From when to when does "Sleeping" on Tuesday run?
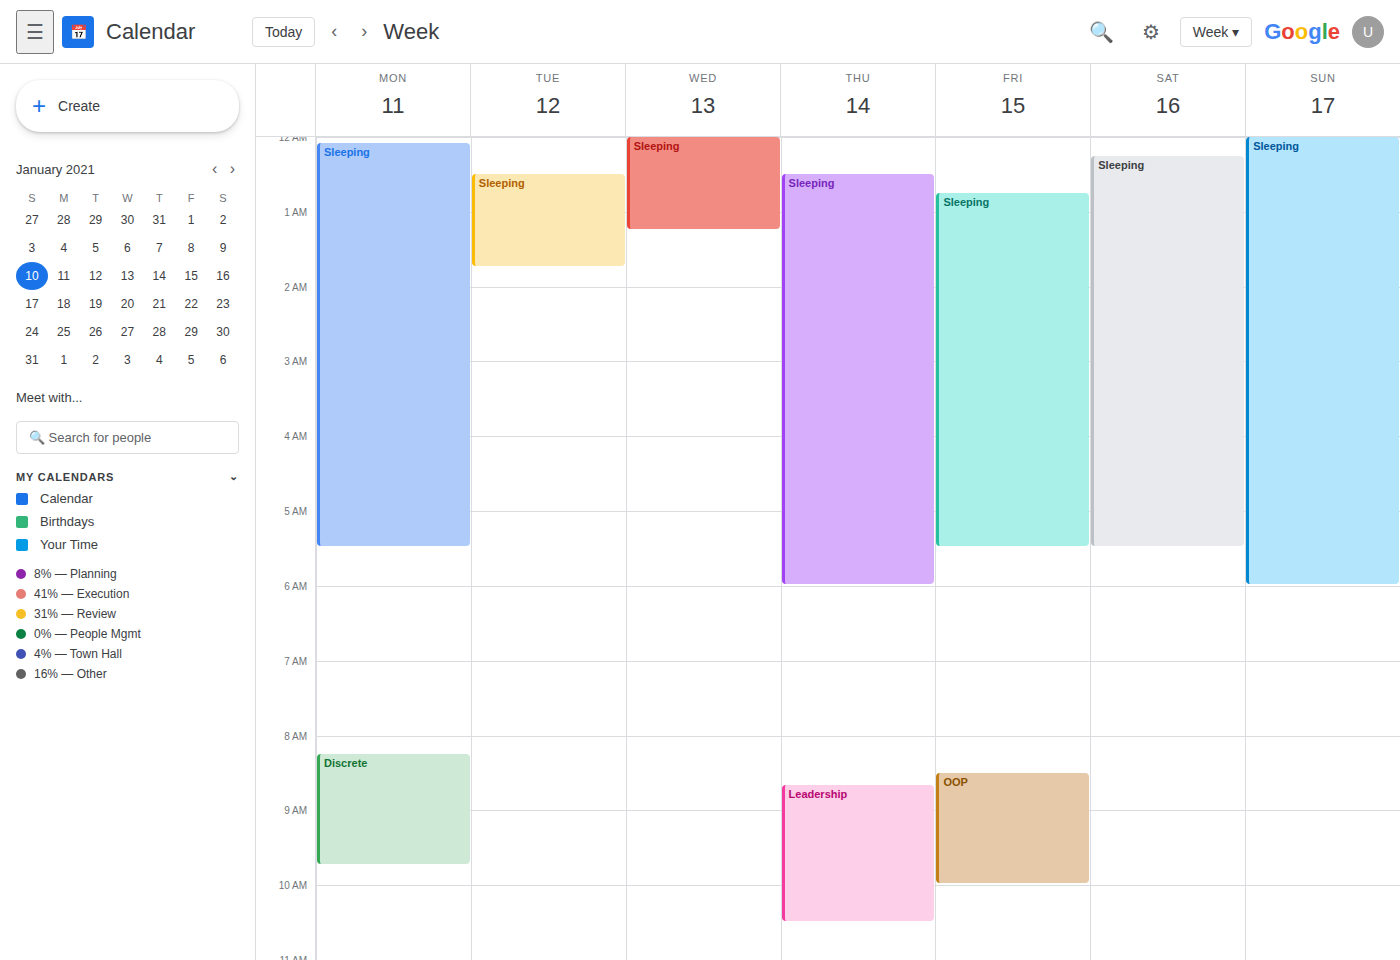
12:30 AM to 1:45 AM